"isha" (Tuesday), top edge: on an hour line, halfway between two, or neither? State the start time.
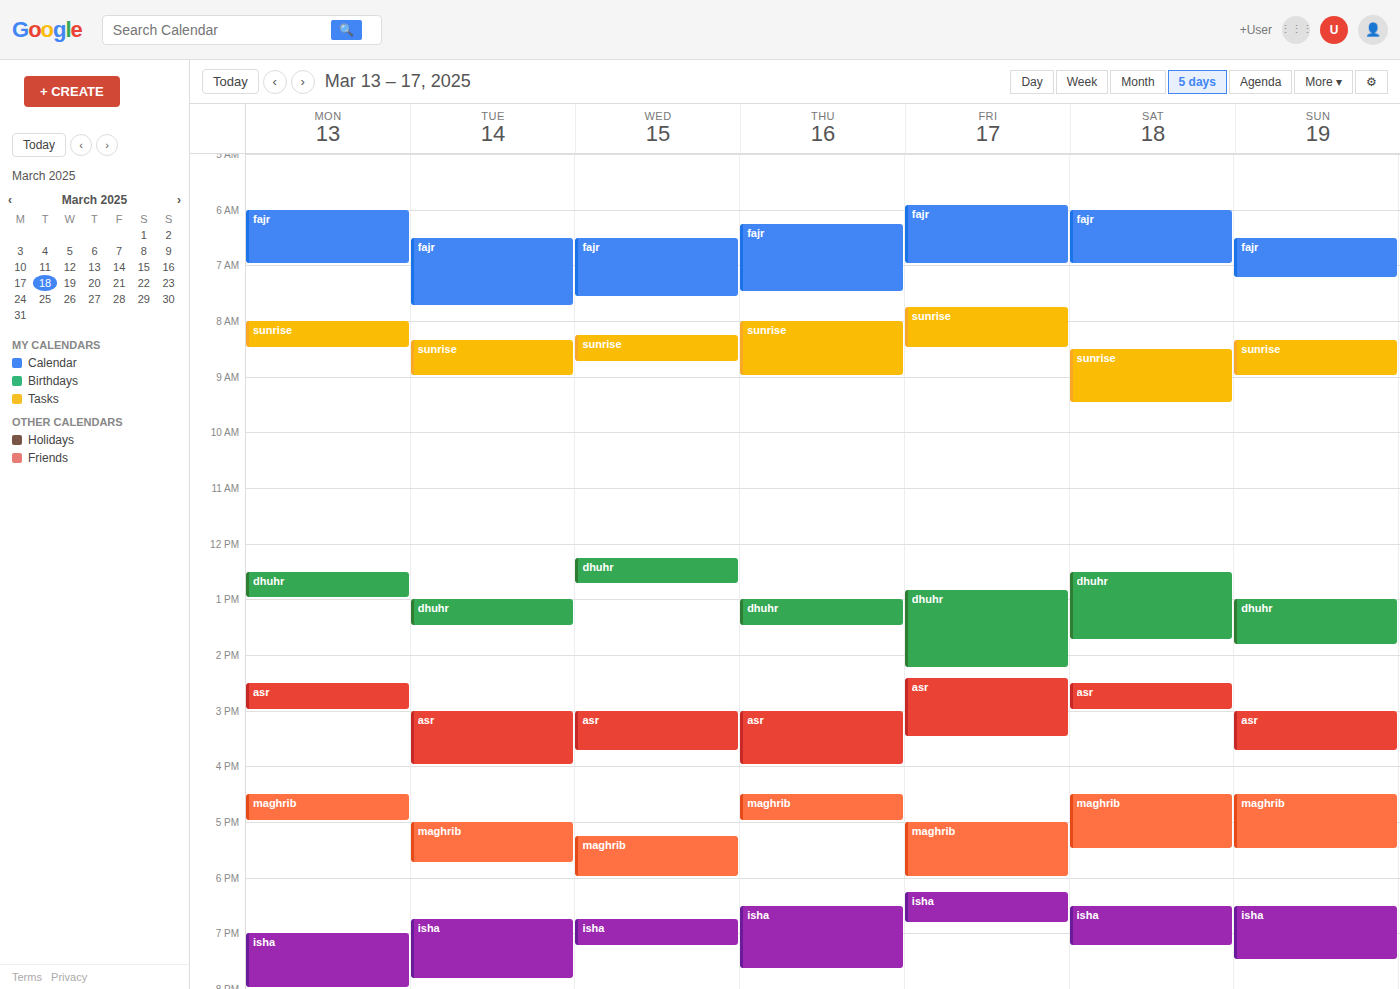
6:45 PM -- neither: three quarters of the way from the 6 PM line to the 7 PM line.